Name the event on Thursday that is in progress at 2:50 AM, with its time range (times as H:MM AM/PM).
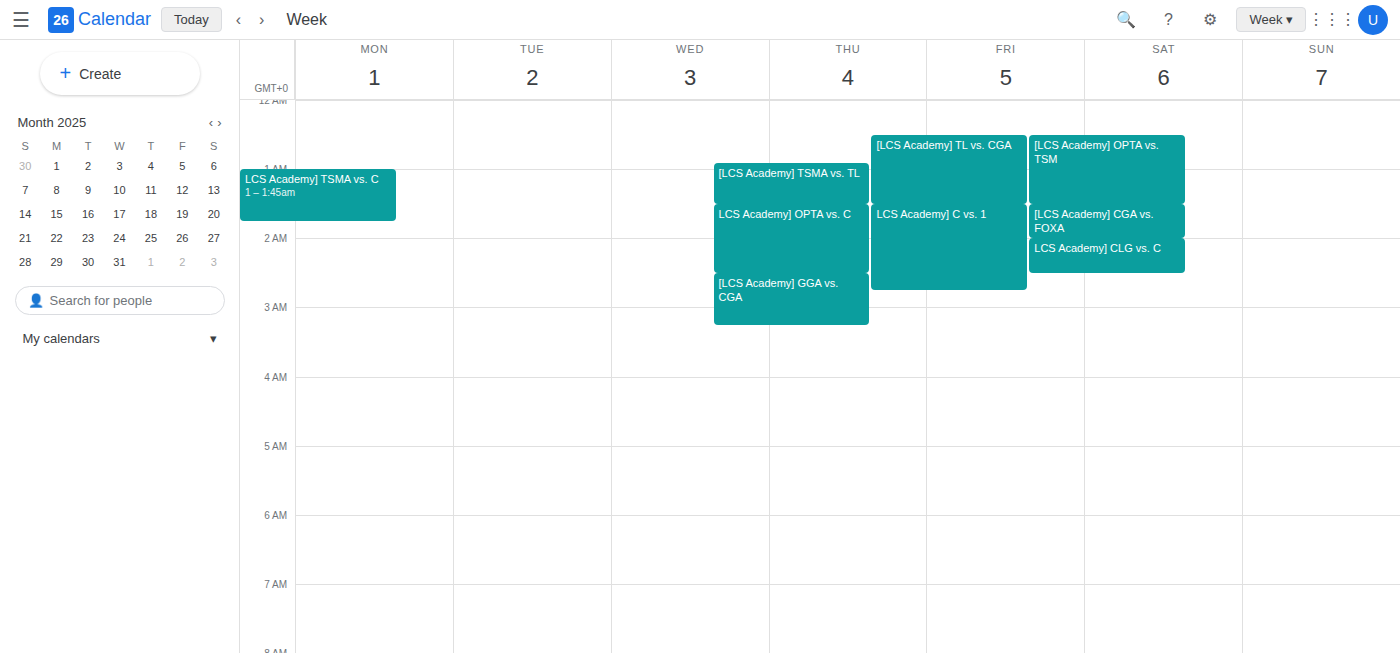
"[LCS Academy] GGA vs. CGA", 2:30 AM to 3:15 AM